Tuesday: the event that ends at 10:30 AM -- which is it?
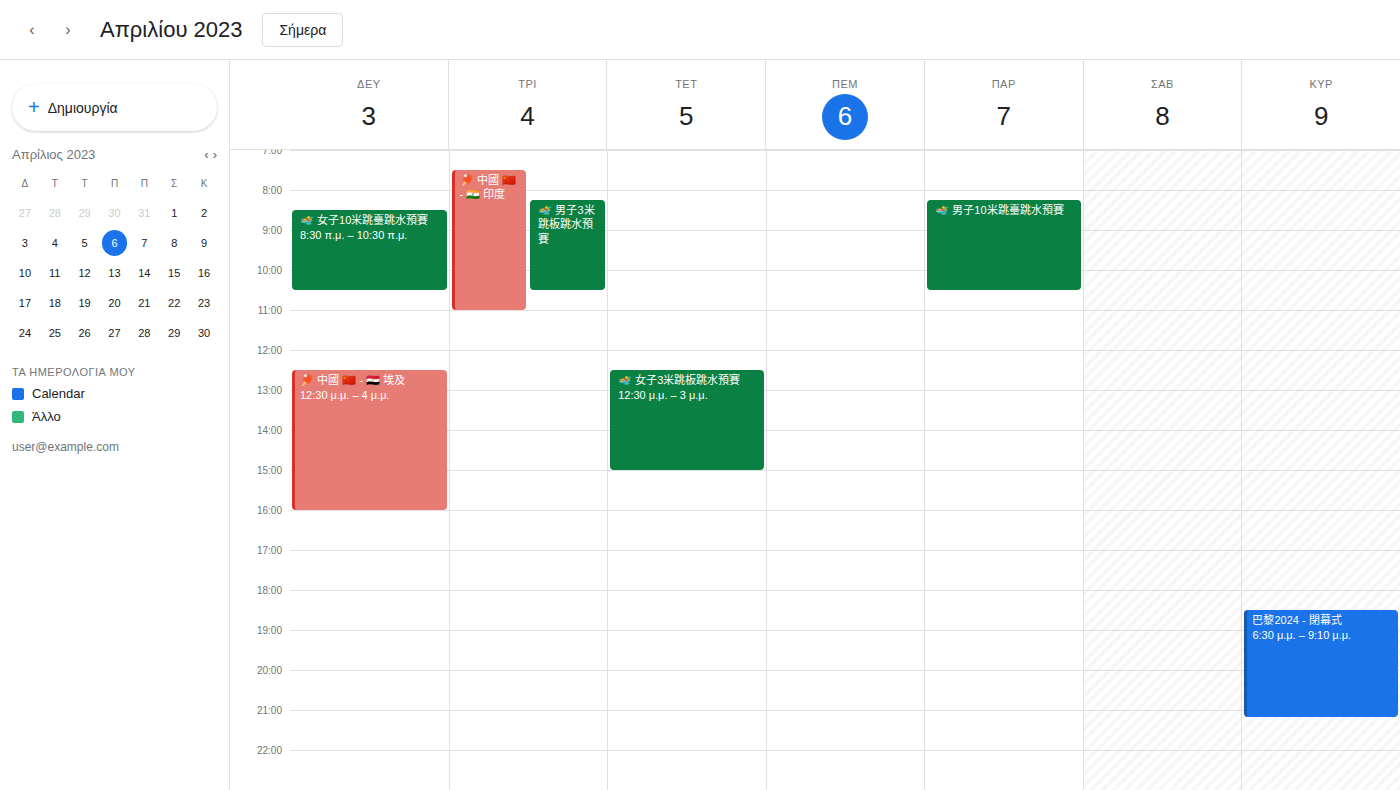
"🏊 男子3米跳板跳水預賽"